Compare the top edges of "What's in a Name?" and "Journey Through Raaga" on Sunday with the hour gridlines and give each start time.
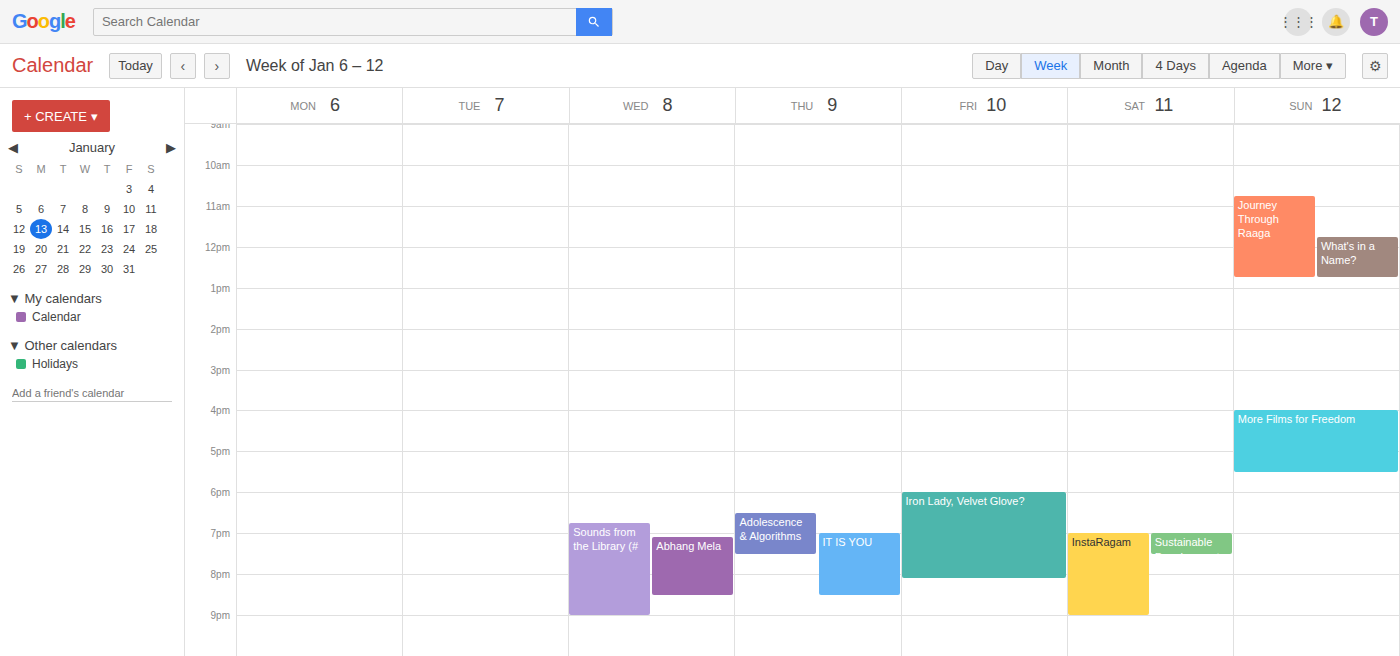
"What's in a Name?": 11:45 AM, neither: three quarters of the way from the 11 AM line to the 12 PM line. "Journey Through Raaga": 10:45 AM, neither: three quarters of the way from the 10 AM line to the 11 AM line.